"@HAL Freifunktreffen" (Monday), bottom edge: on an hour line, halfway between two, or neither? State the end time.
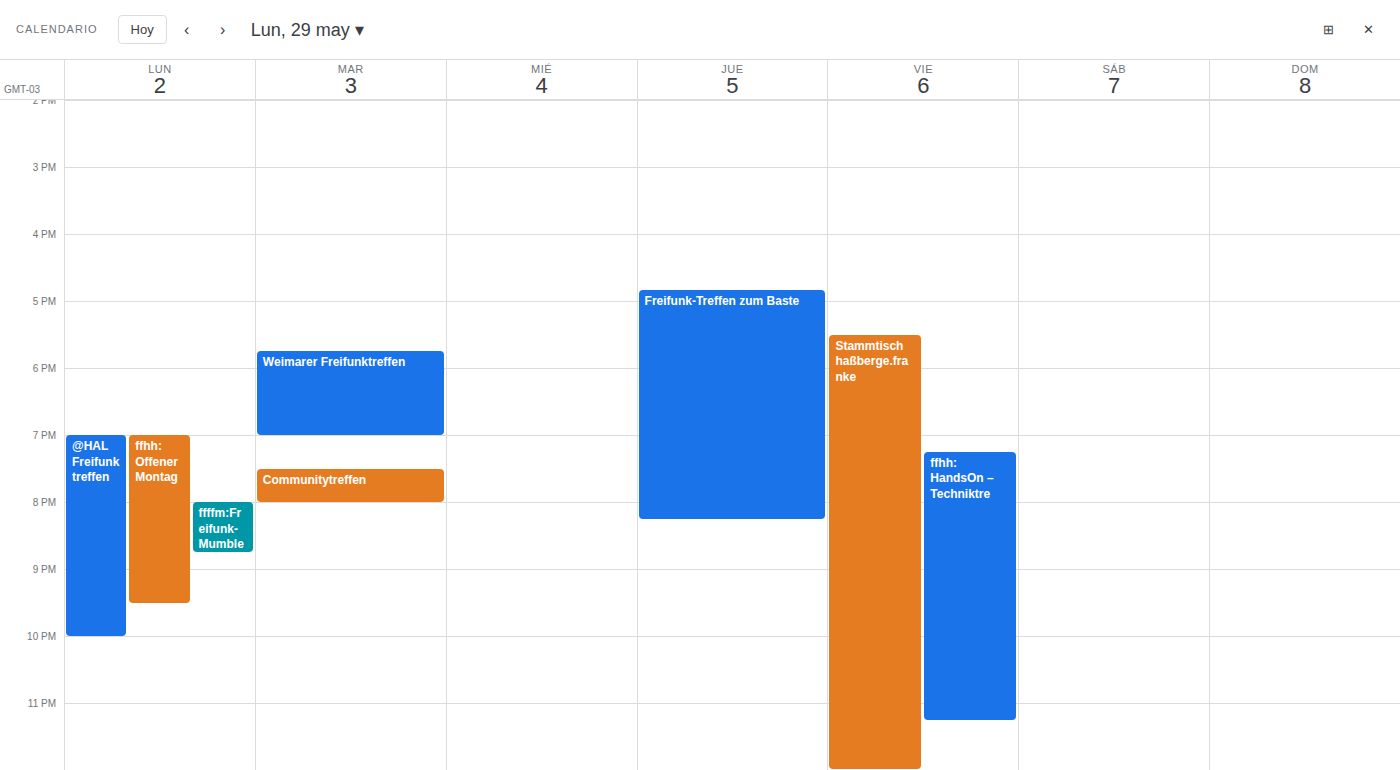
10:00 PM -- exactly on the 10 PM line.